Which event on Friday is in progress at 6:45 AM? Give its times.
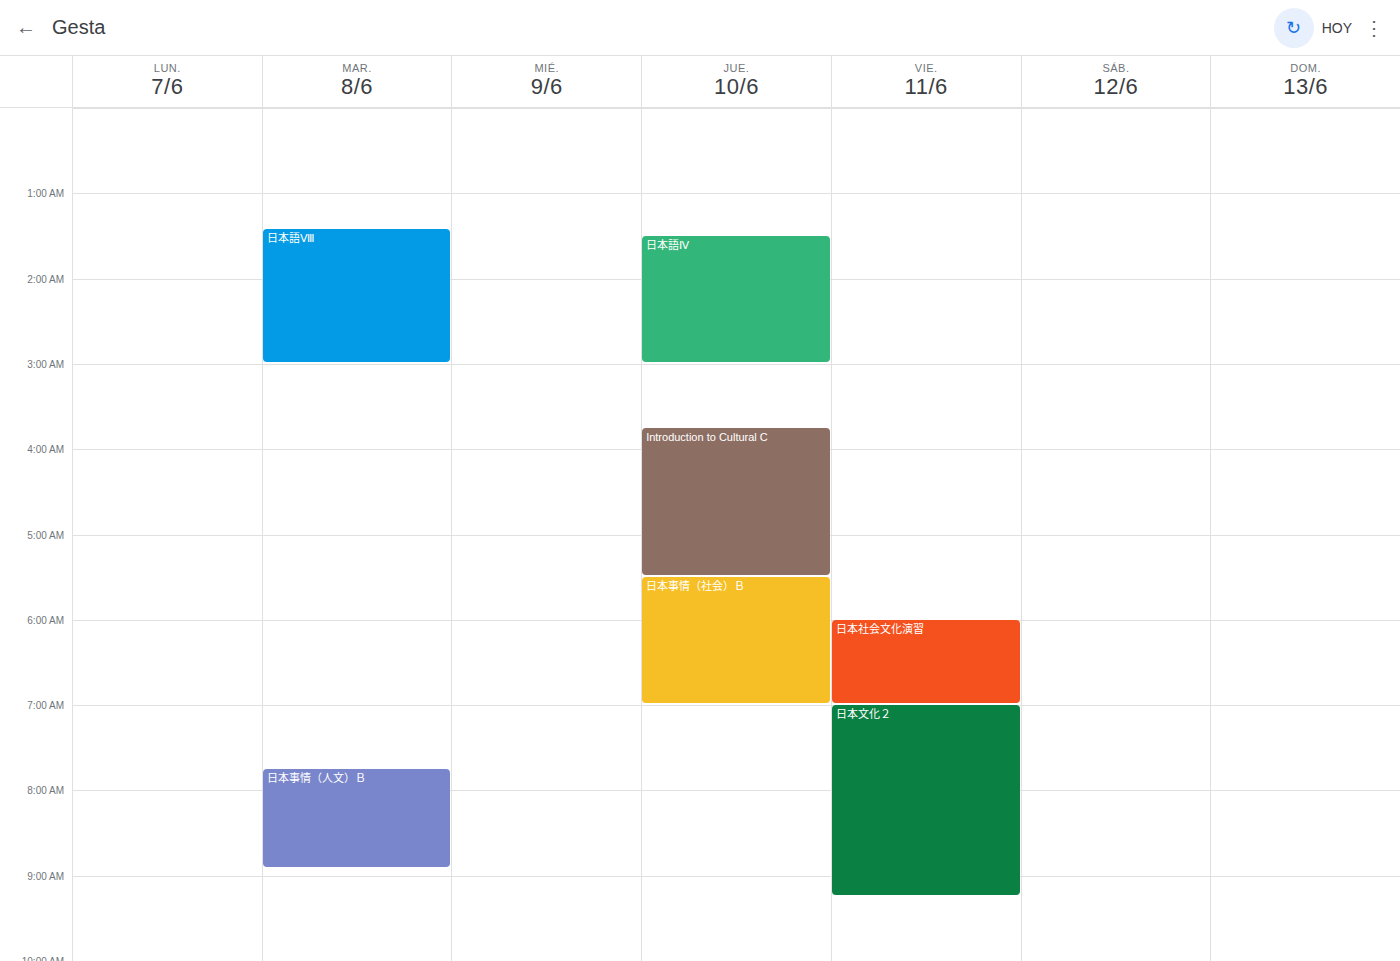
"日本社会文化演習", 6:00 AM to 7:00 AM